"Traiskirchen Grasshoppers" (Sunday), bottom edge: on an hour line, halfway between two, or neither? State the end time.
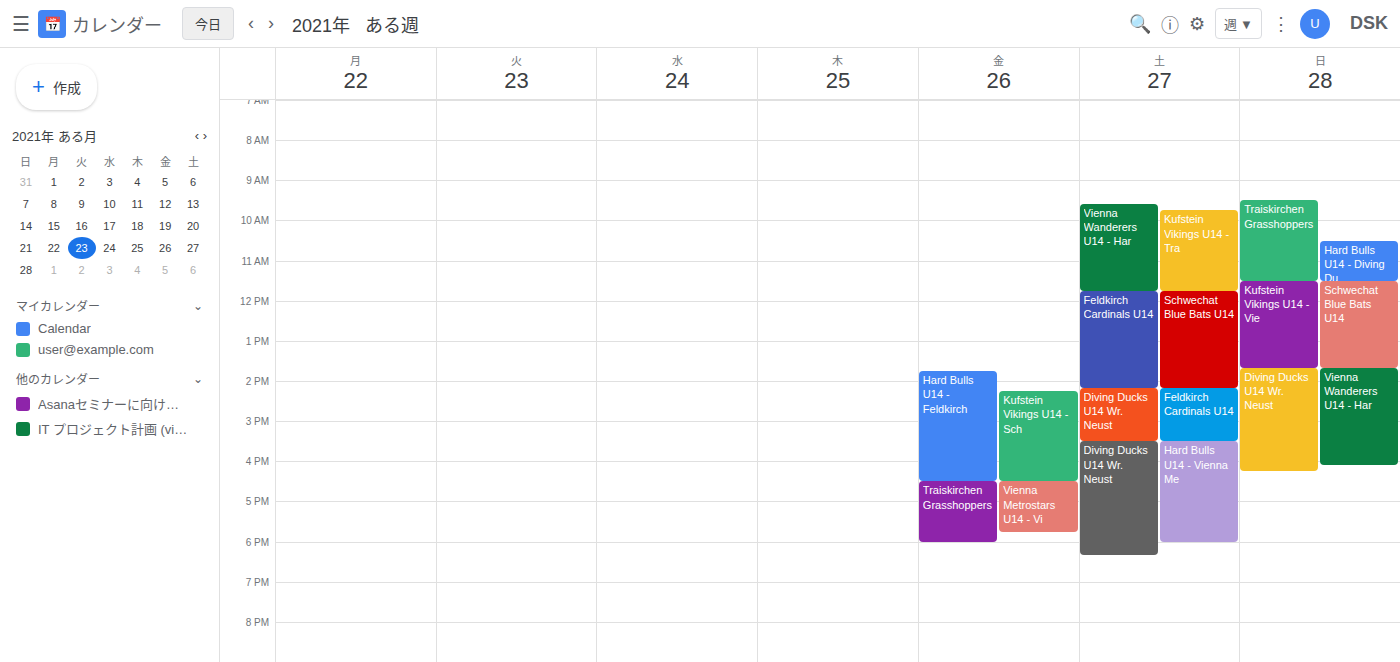
11:30 AM -- halfway between the 11 AM and 12 PM lines.